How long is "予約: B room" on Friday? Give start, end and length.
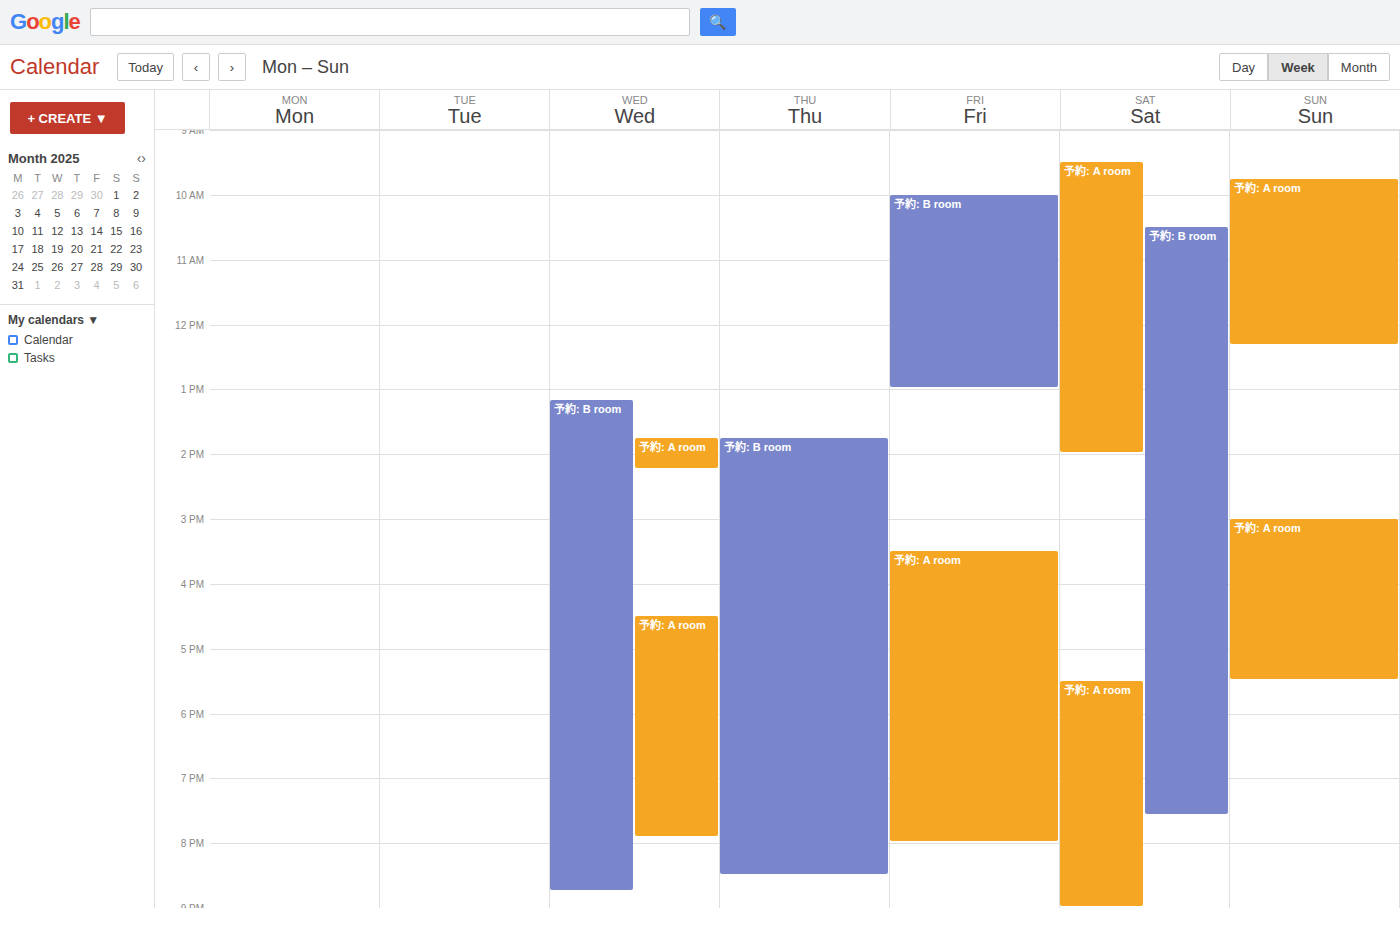
10:00 AM to 1:00 PM, 3 hours